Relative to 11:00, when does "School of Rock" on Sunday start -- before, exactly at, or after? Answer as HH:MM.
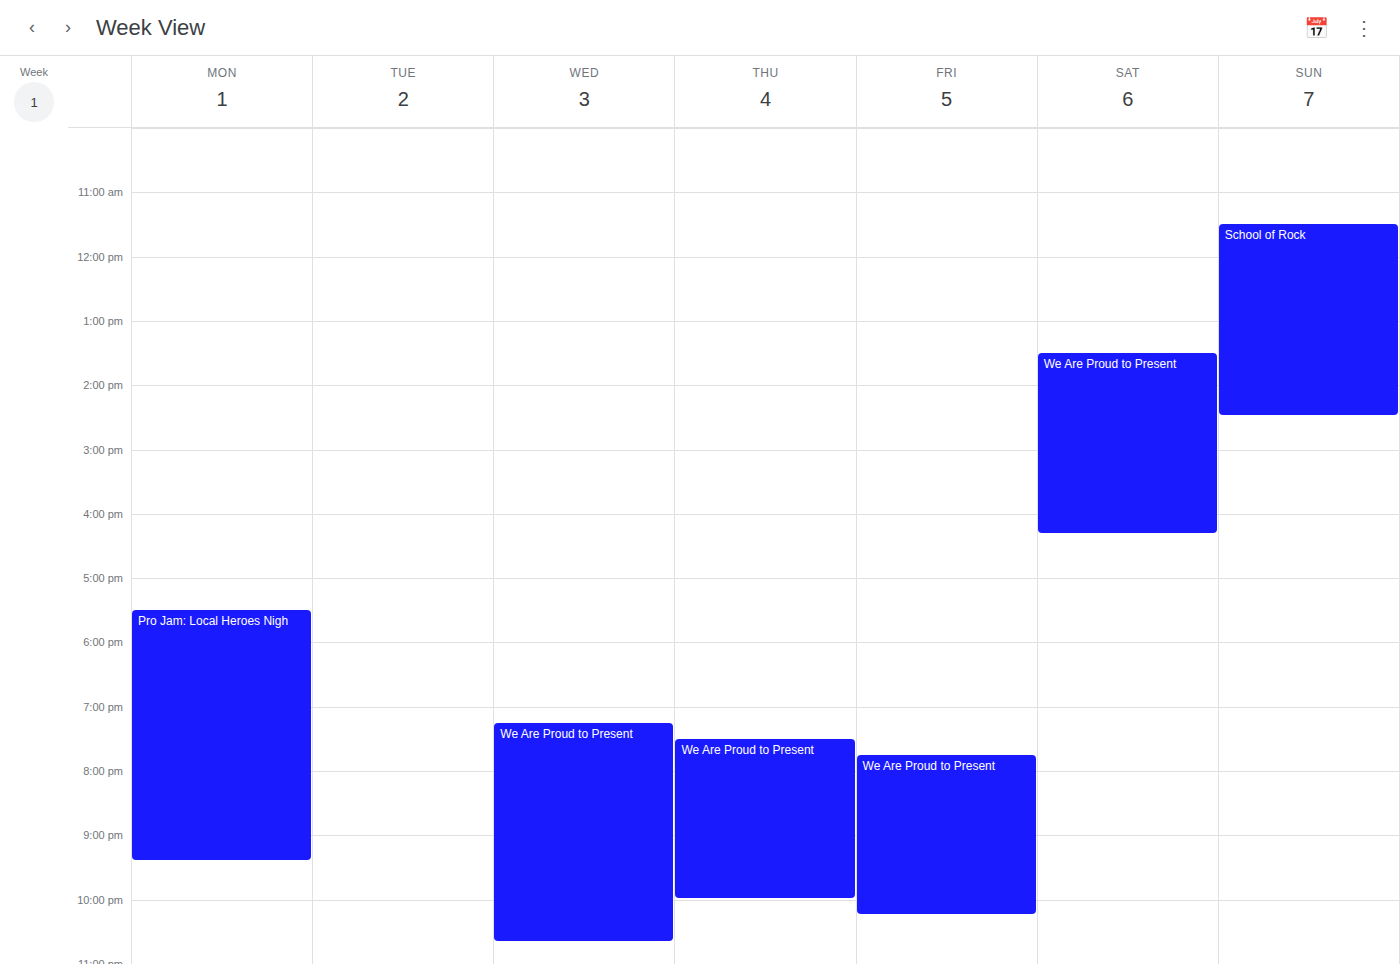
11:30 -- after 11:00, 30 minutes below the 11:00 line.